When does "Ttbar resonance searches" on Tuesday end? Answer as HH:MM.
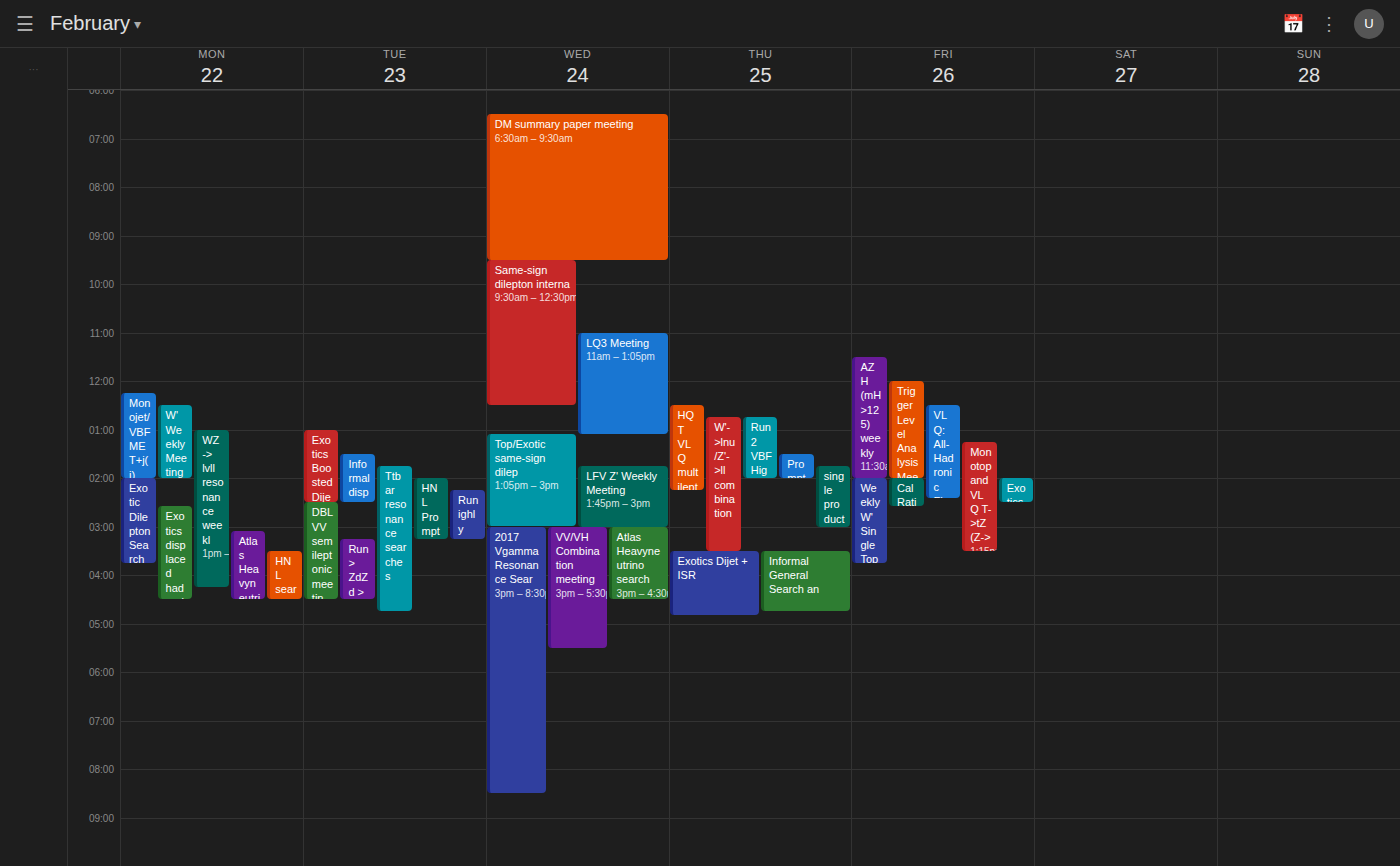
16:45